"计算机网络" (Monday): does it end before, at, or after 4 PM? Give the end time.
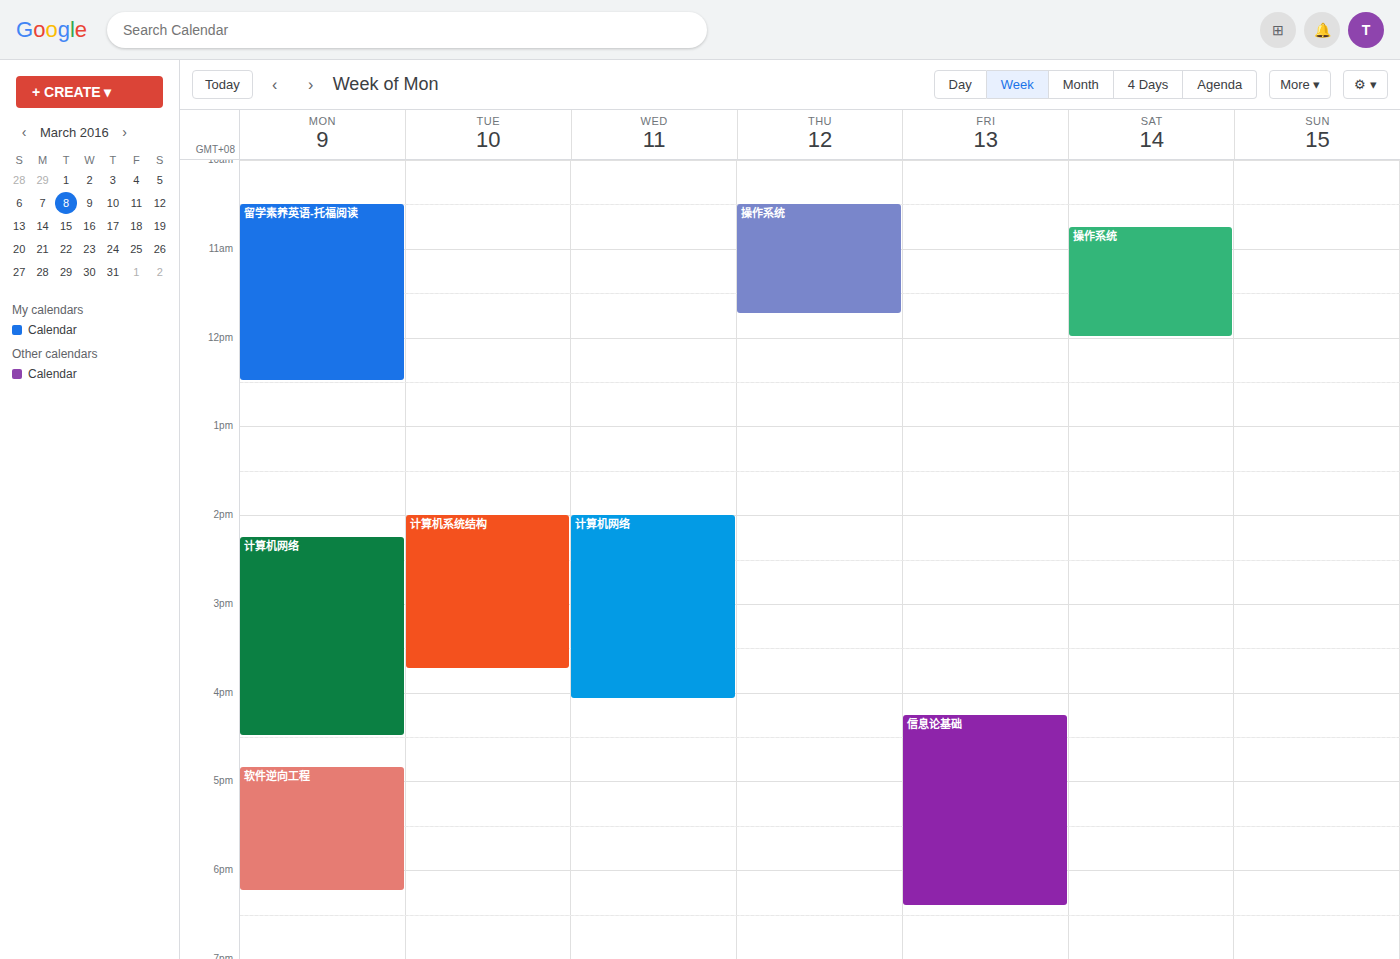
4:30 PM -- after 4 PM, 30 minutes below the 4 PM line.